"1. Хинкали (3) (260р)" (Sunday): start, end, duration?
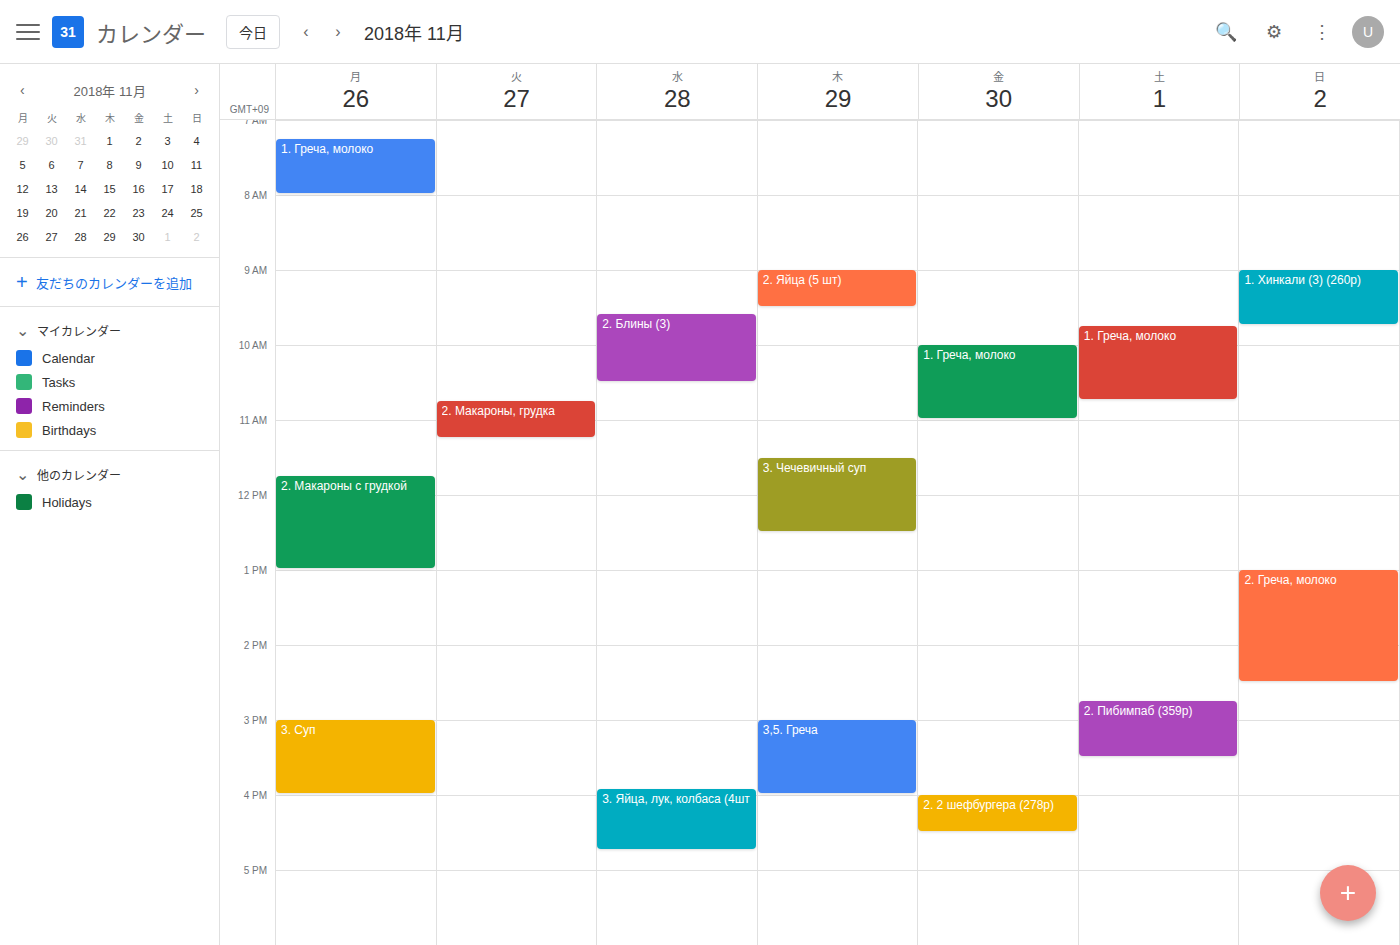
9:00 AM to 9:45 AM, 45 minutes